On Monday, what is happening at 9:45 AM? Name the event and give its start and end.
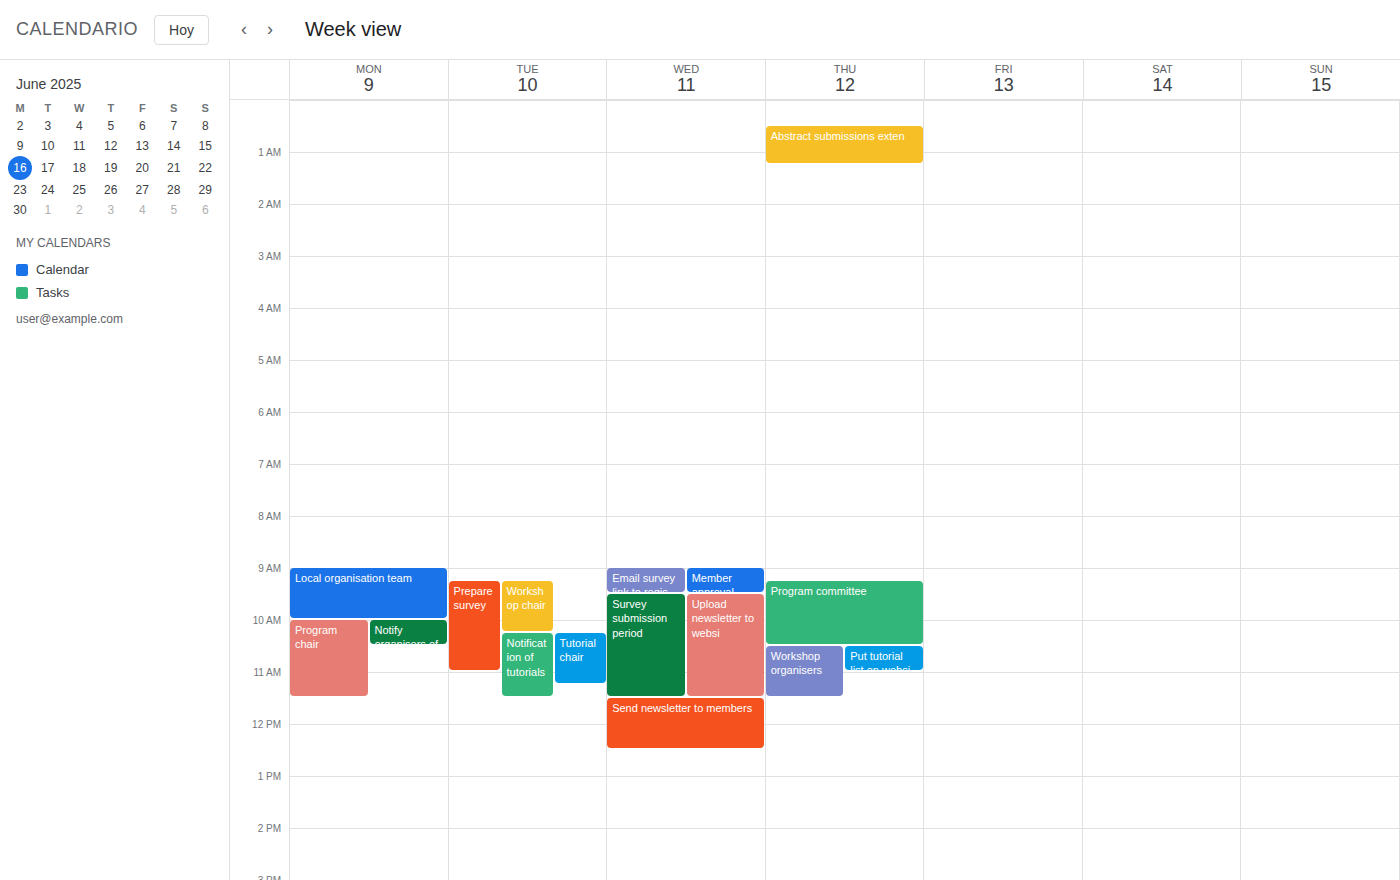
"Local organisation team", 9:00 AM to 10:00 AM